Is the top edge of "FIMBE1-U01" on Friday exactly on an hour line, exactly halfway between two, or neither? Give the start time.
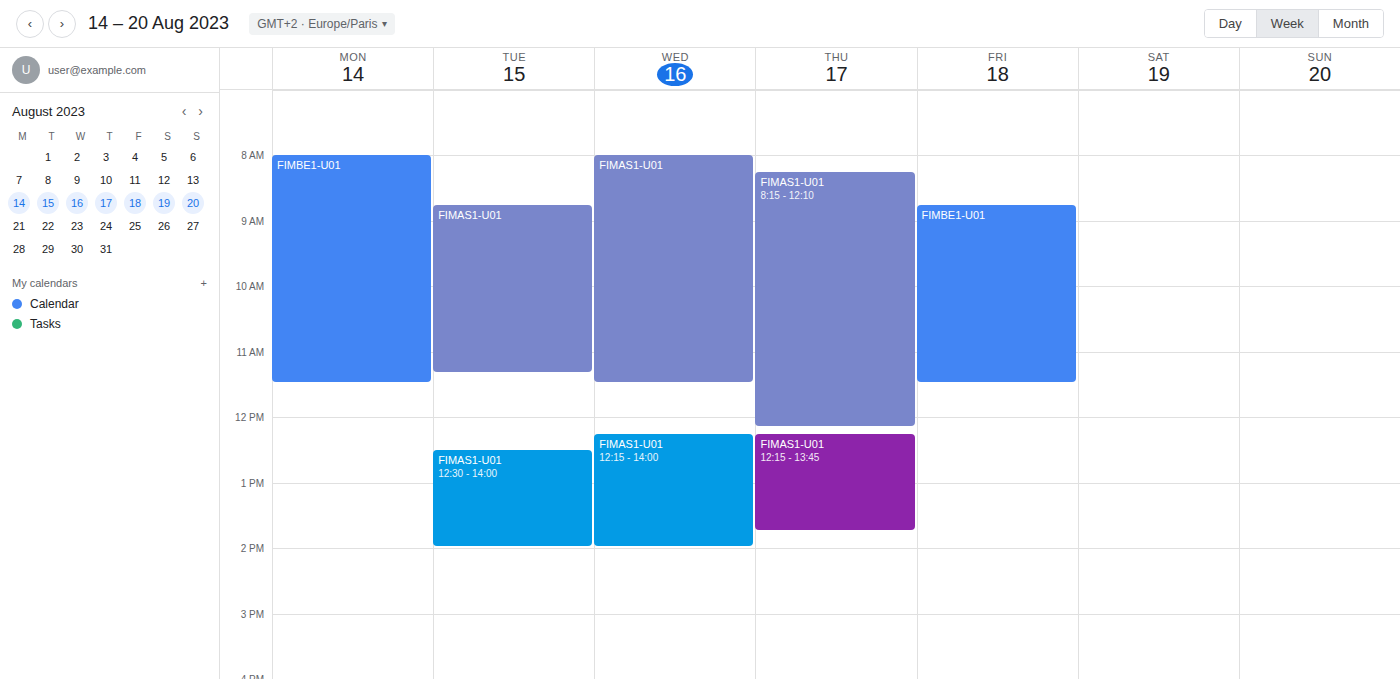
8:45 AM -- neither: three quarters of the way from the 8 AM line to the 9 AM line.